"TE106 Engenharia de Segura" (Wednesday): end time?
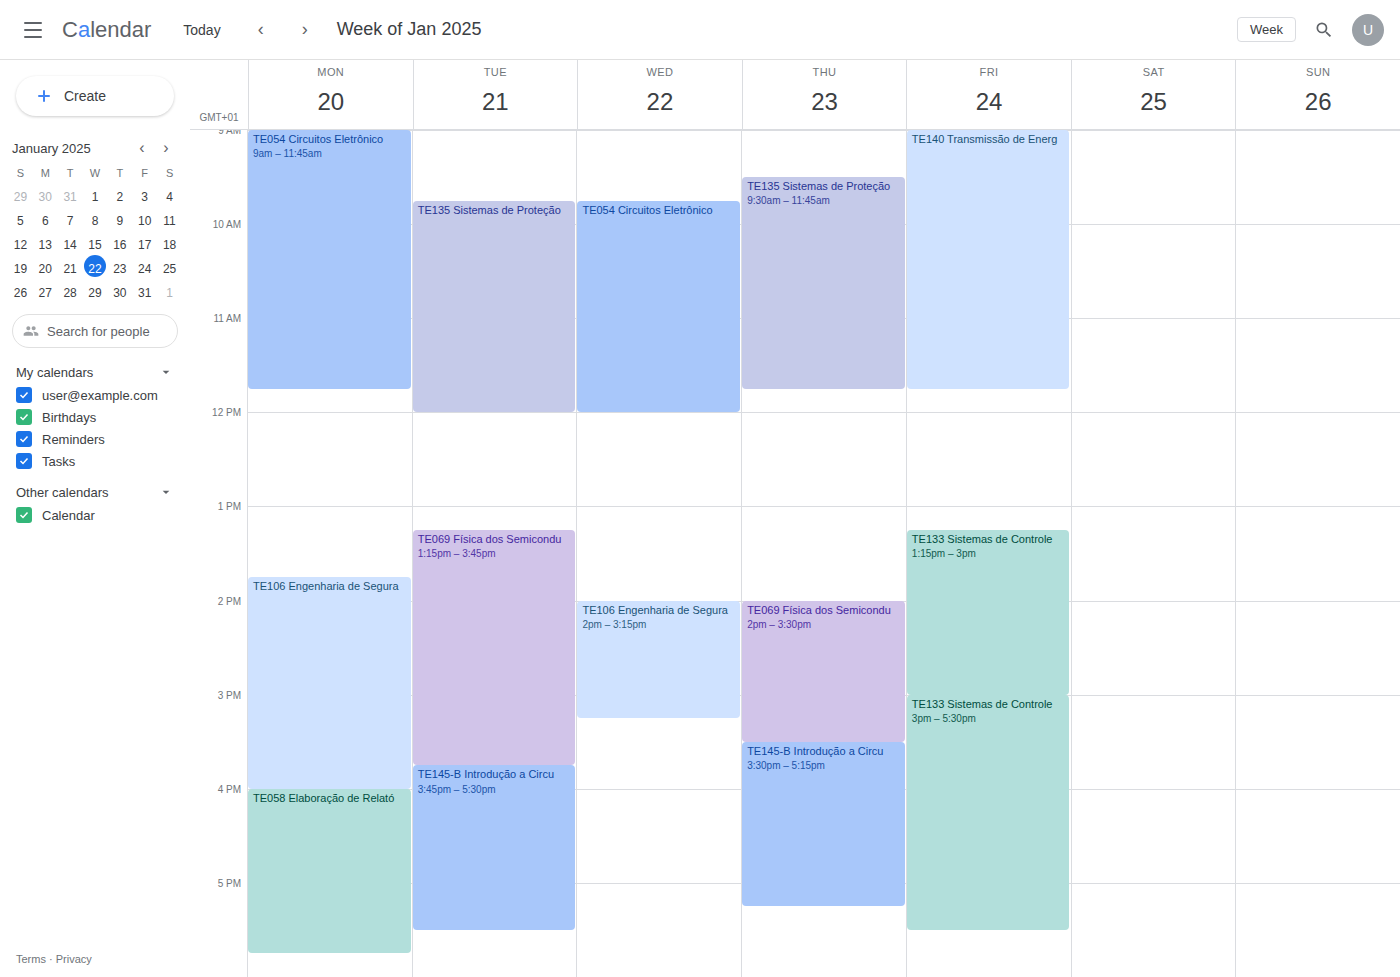
3:15 PM